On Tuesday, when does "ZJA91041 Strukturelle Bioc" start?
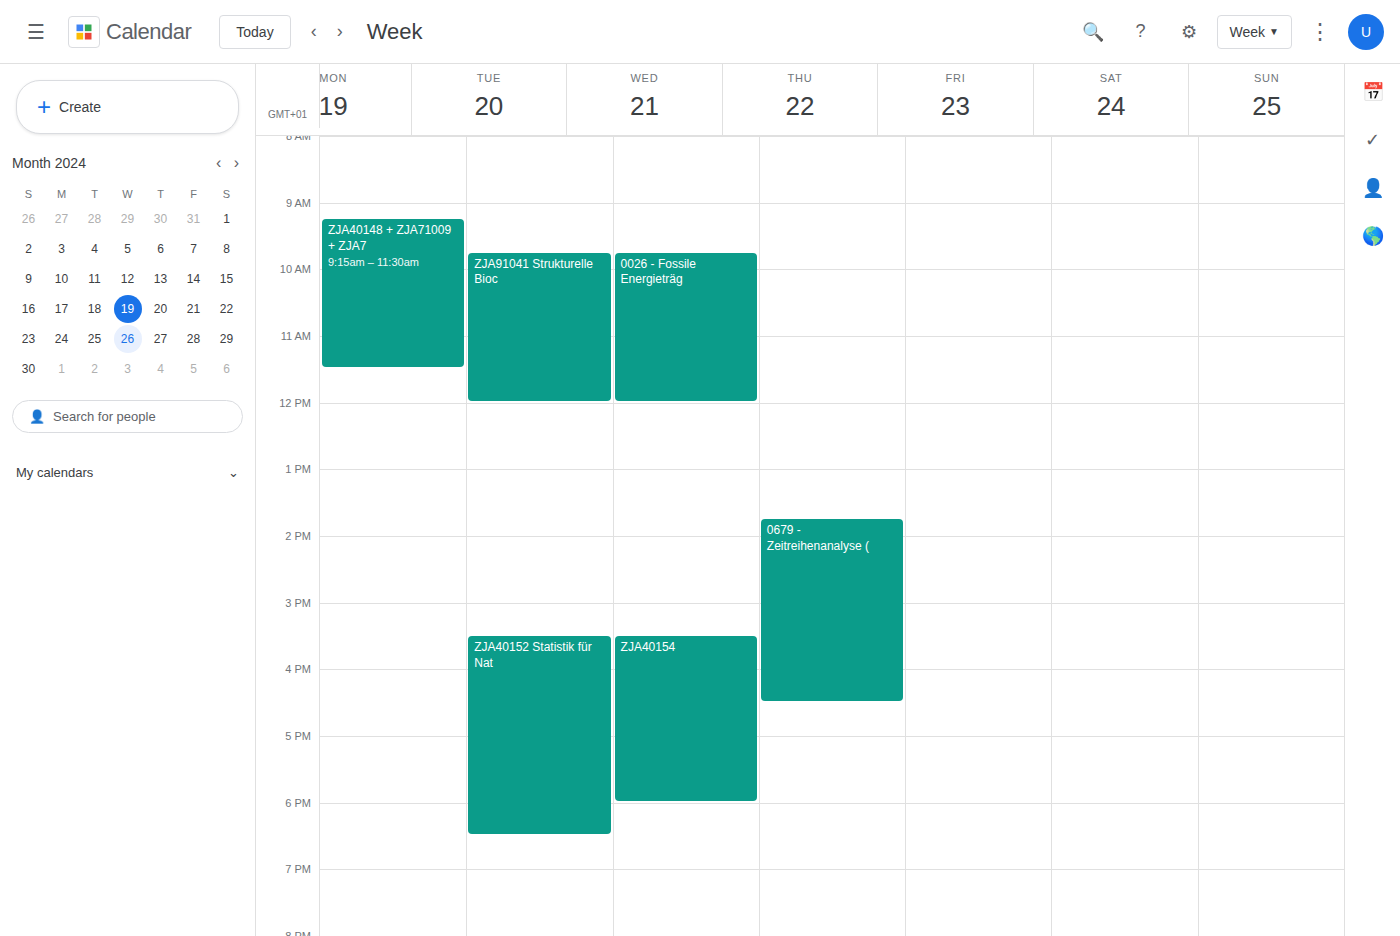
9:45 AM